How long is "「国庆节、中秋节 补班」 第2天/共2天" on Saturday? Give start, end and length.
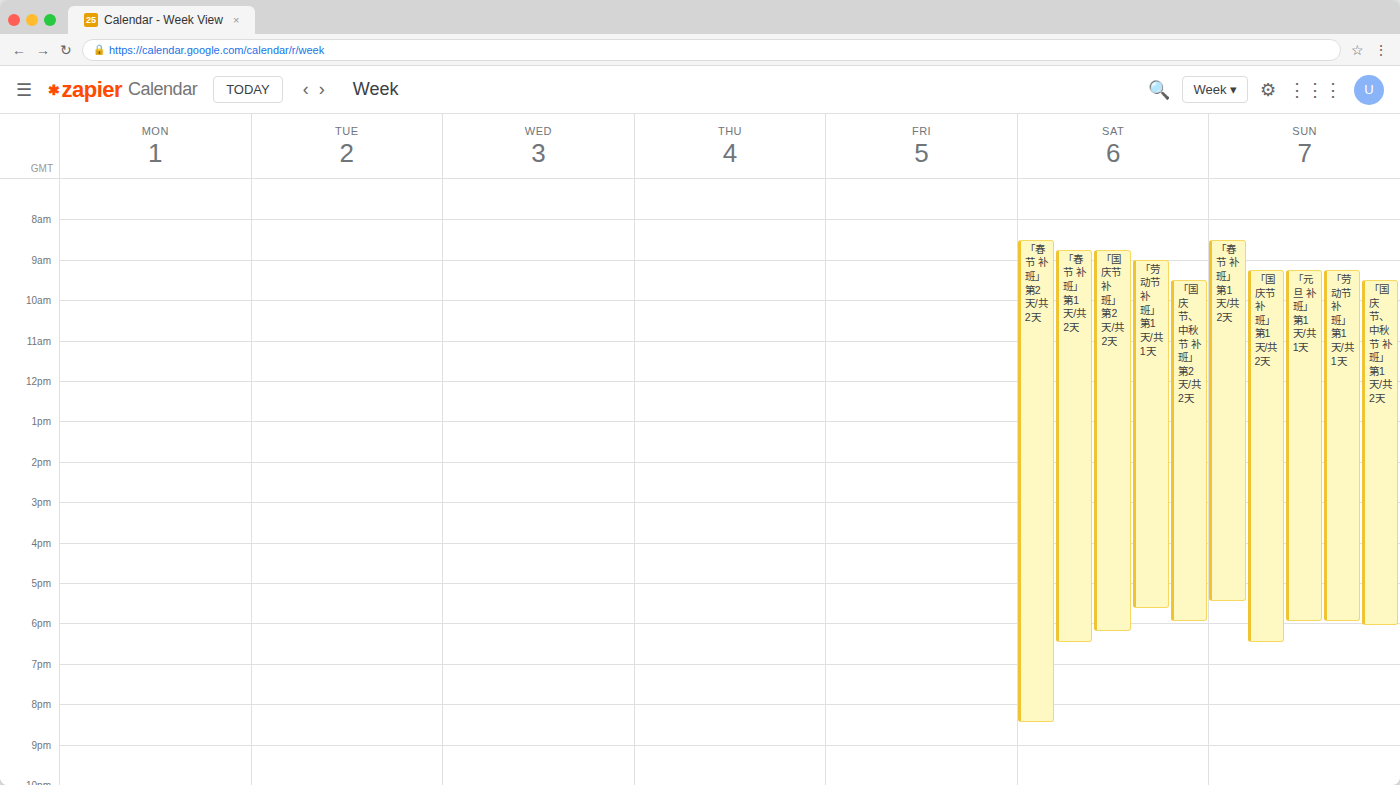
9:30 AM to 6:00 PM, 8 hours 30 minutes